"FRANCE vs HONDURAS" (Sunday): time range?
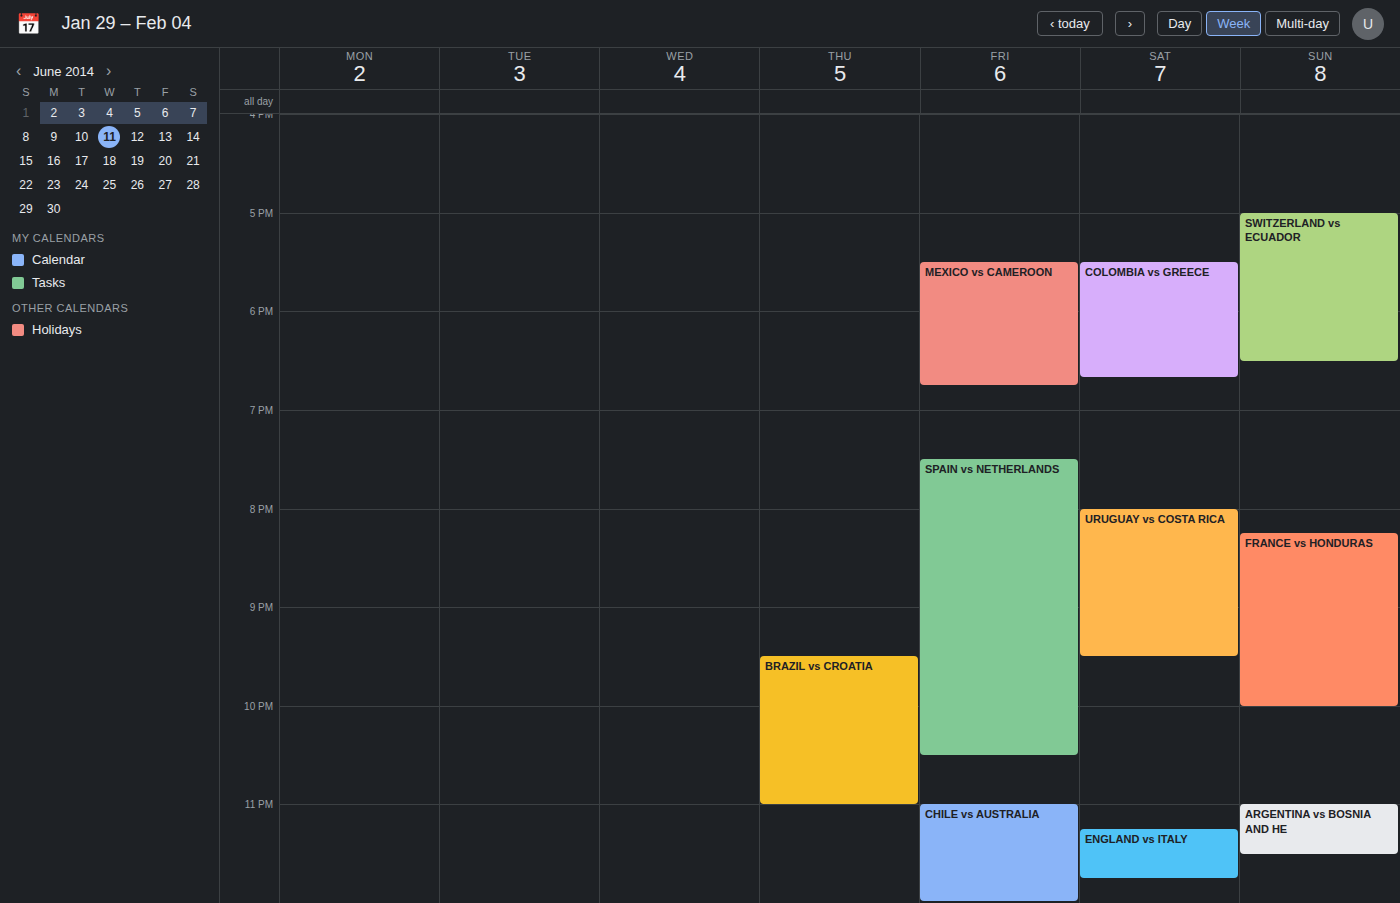
8:15 PM to 10:00 PM